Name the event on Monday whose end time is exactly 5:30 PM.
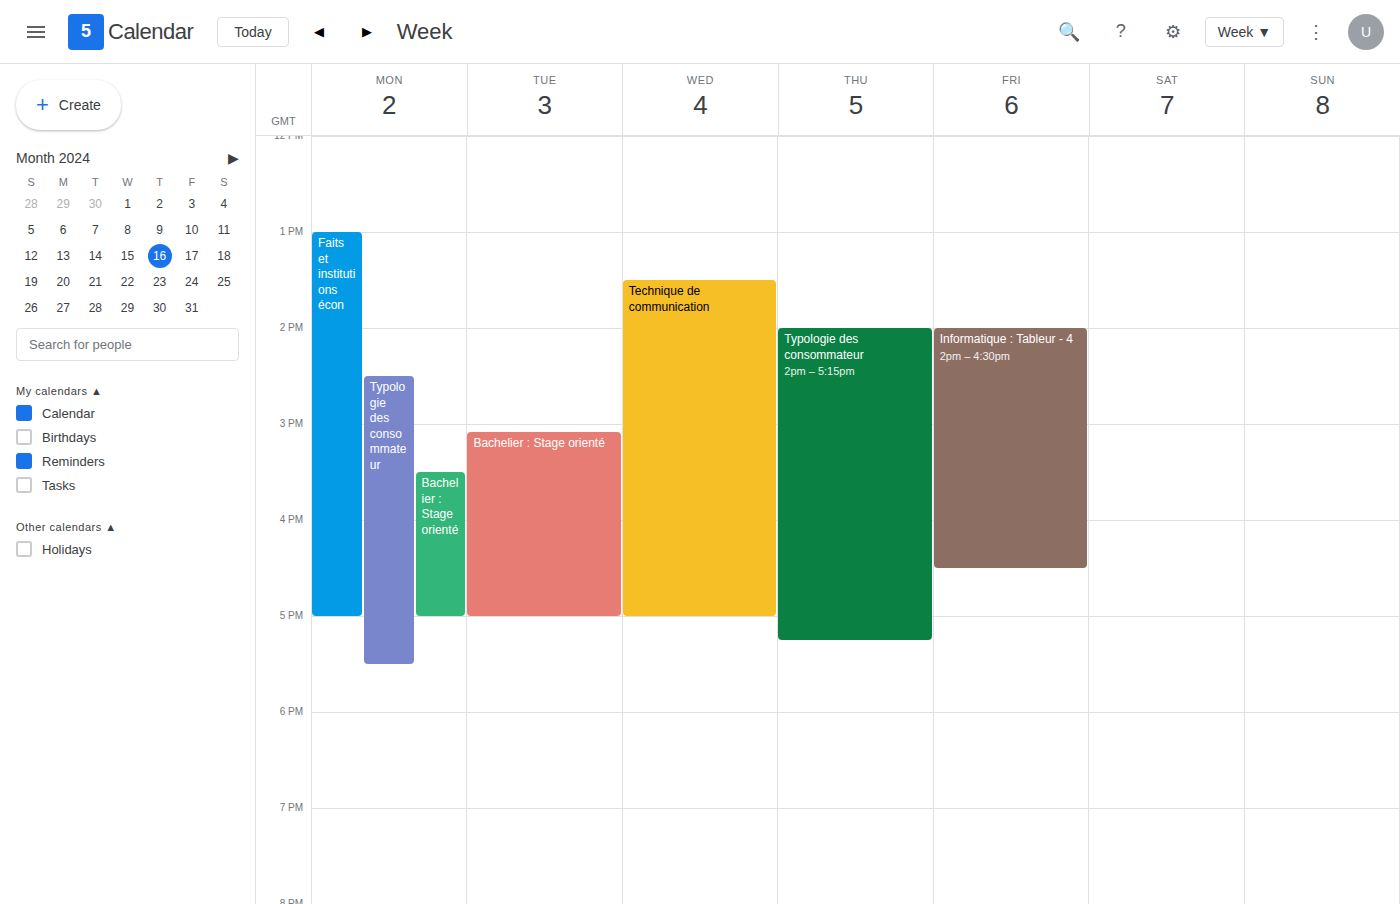
"Typologie des consommateur"